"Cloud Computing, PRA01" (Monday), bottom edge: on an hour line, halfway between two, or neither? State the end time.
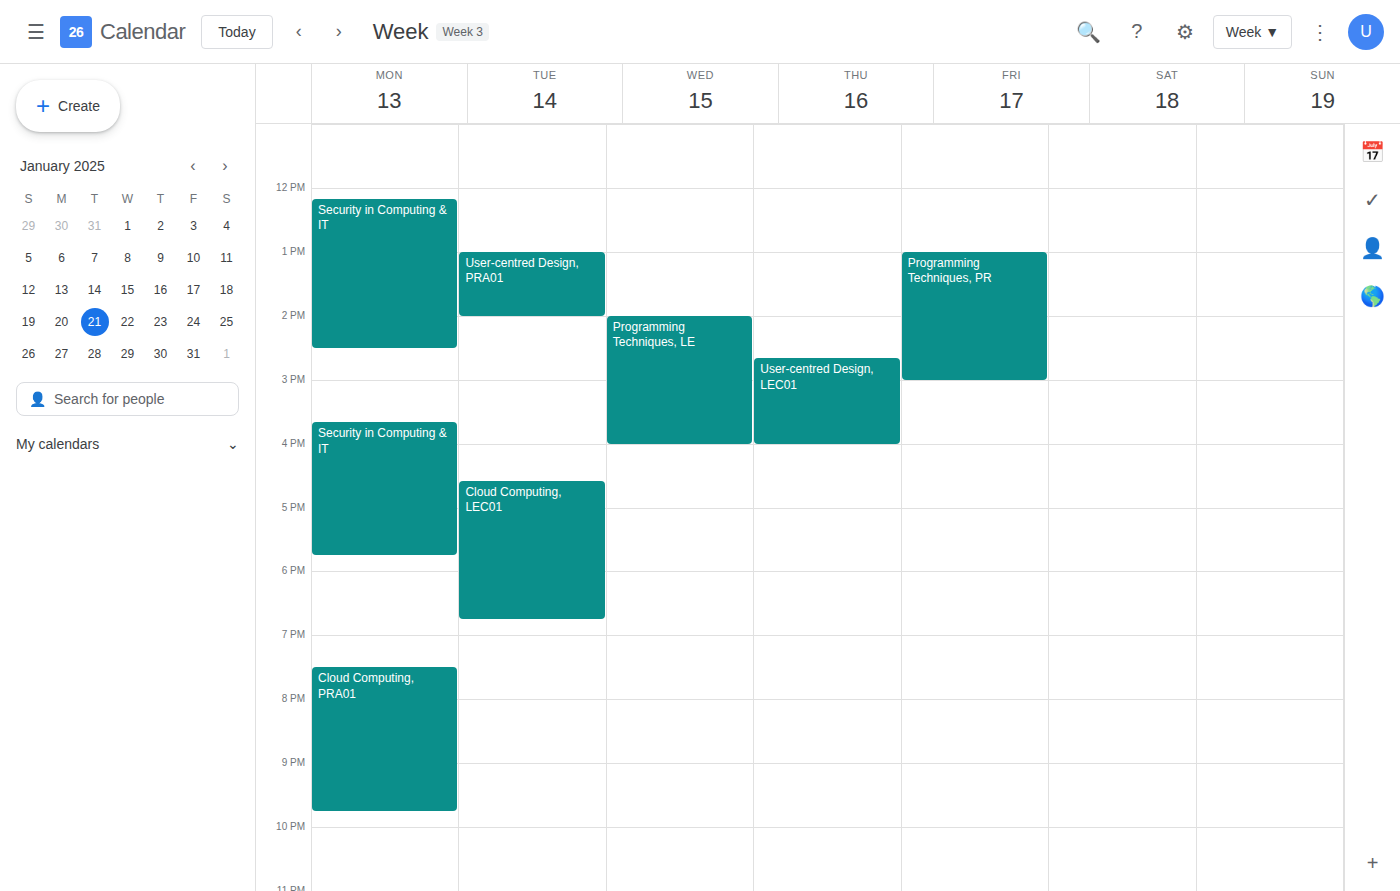
9:45 PM -- neither: three quarters of the way from the 9 PM line to the 10 PM line.